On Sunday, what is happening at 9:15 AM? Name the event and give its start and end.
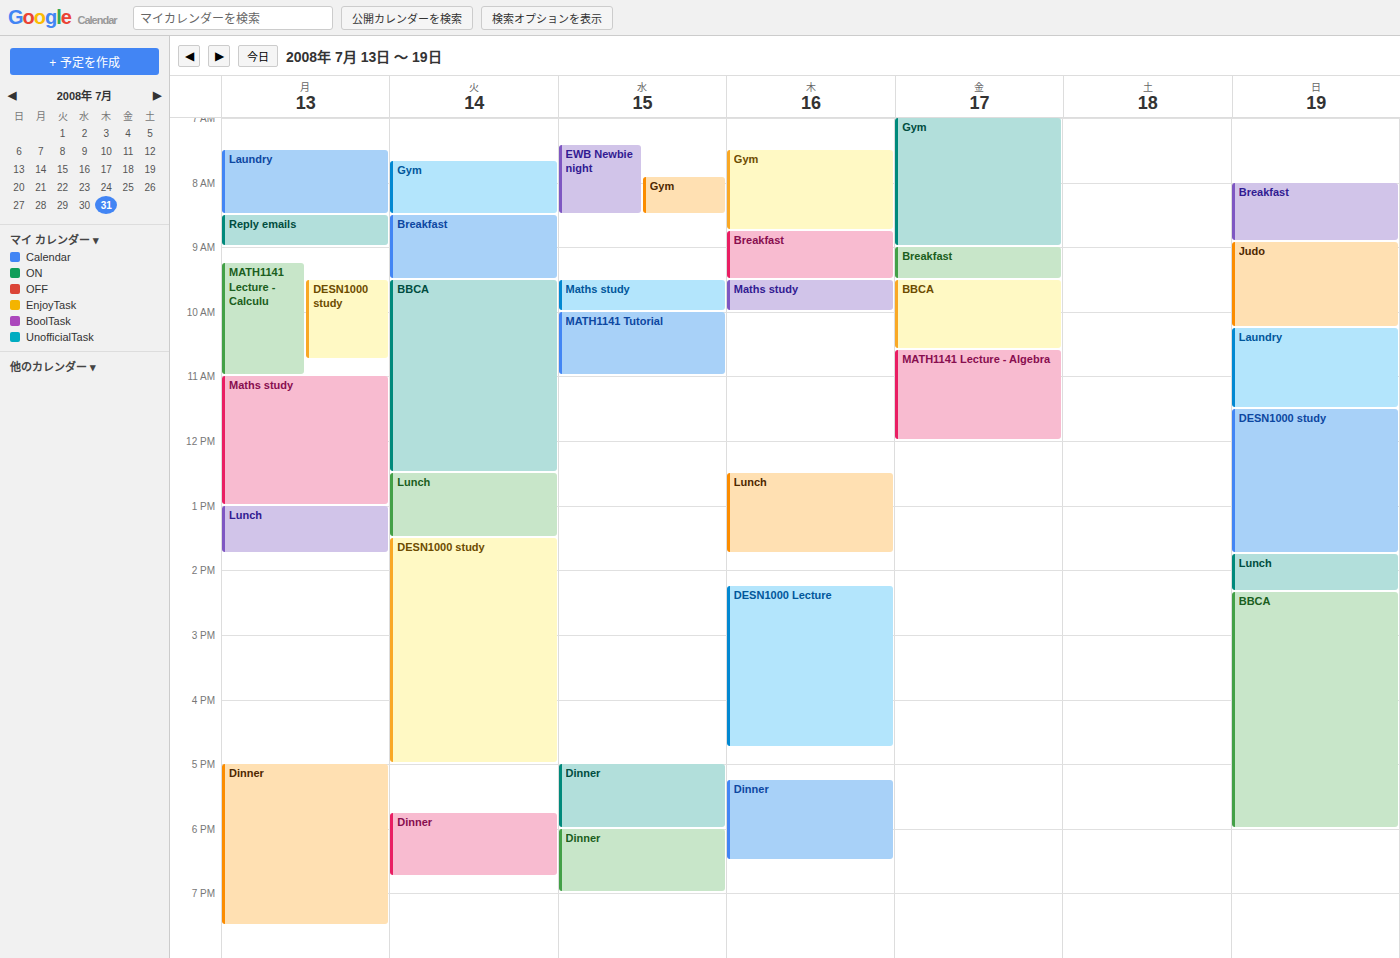
"Judo", 8:55 AM to 10:15 AM